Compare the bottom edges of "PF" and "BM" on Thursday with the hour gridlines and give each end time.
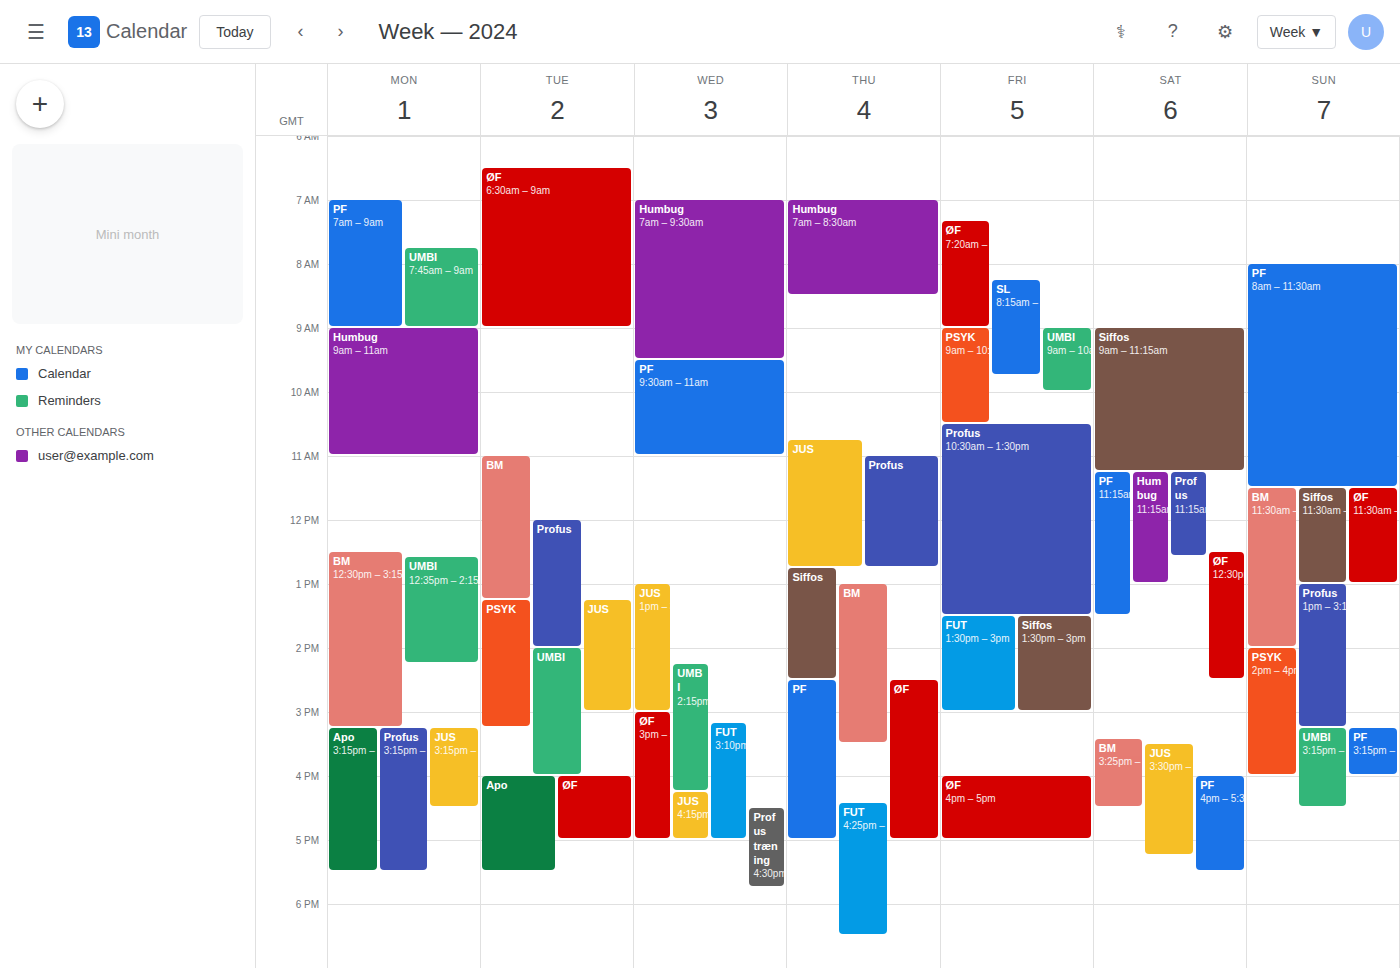
"PF": 17:00, exactly on the 17:00 line. "BM": 15:30, halfway between the 15:00 and 16:00 lines.